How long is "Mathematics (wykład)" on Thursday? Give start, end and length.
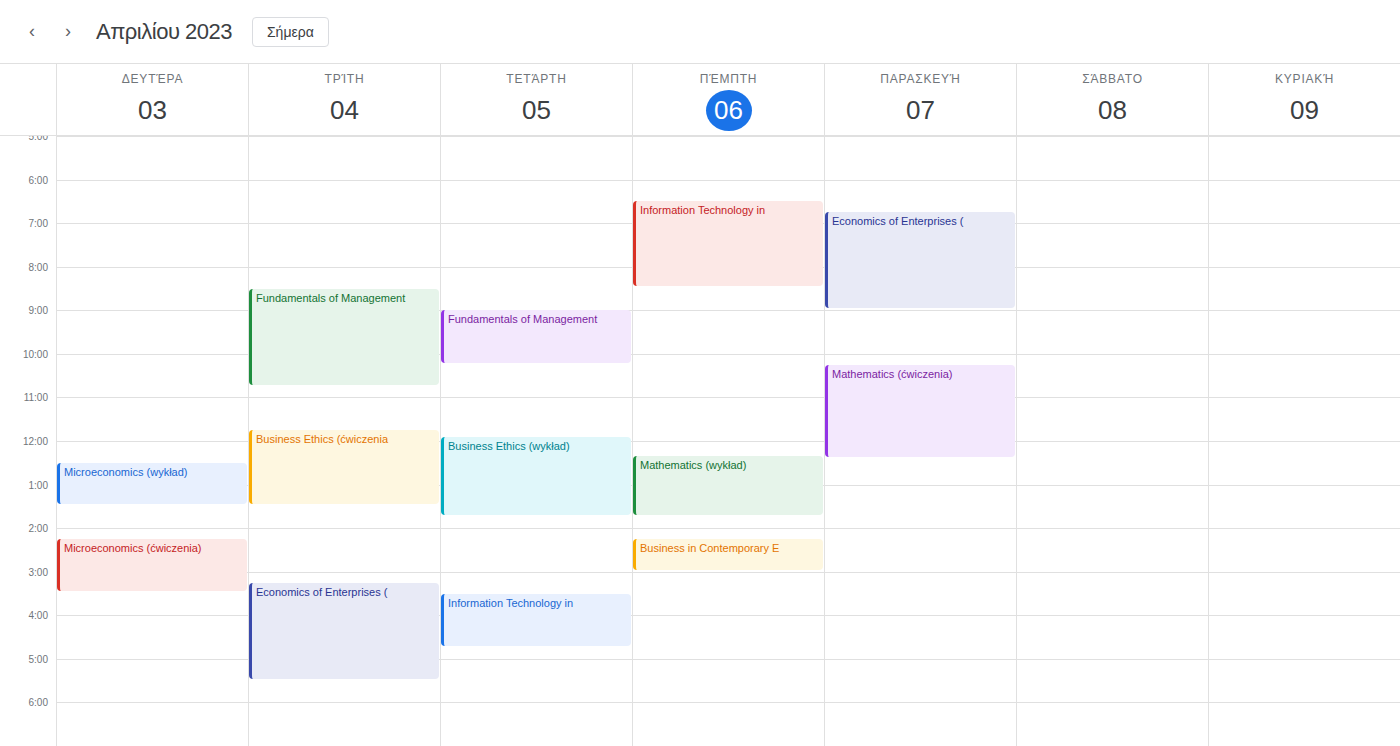
12:20 PM to 1:45 PM, 1 hour 25 minutes